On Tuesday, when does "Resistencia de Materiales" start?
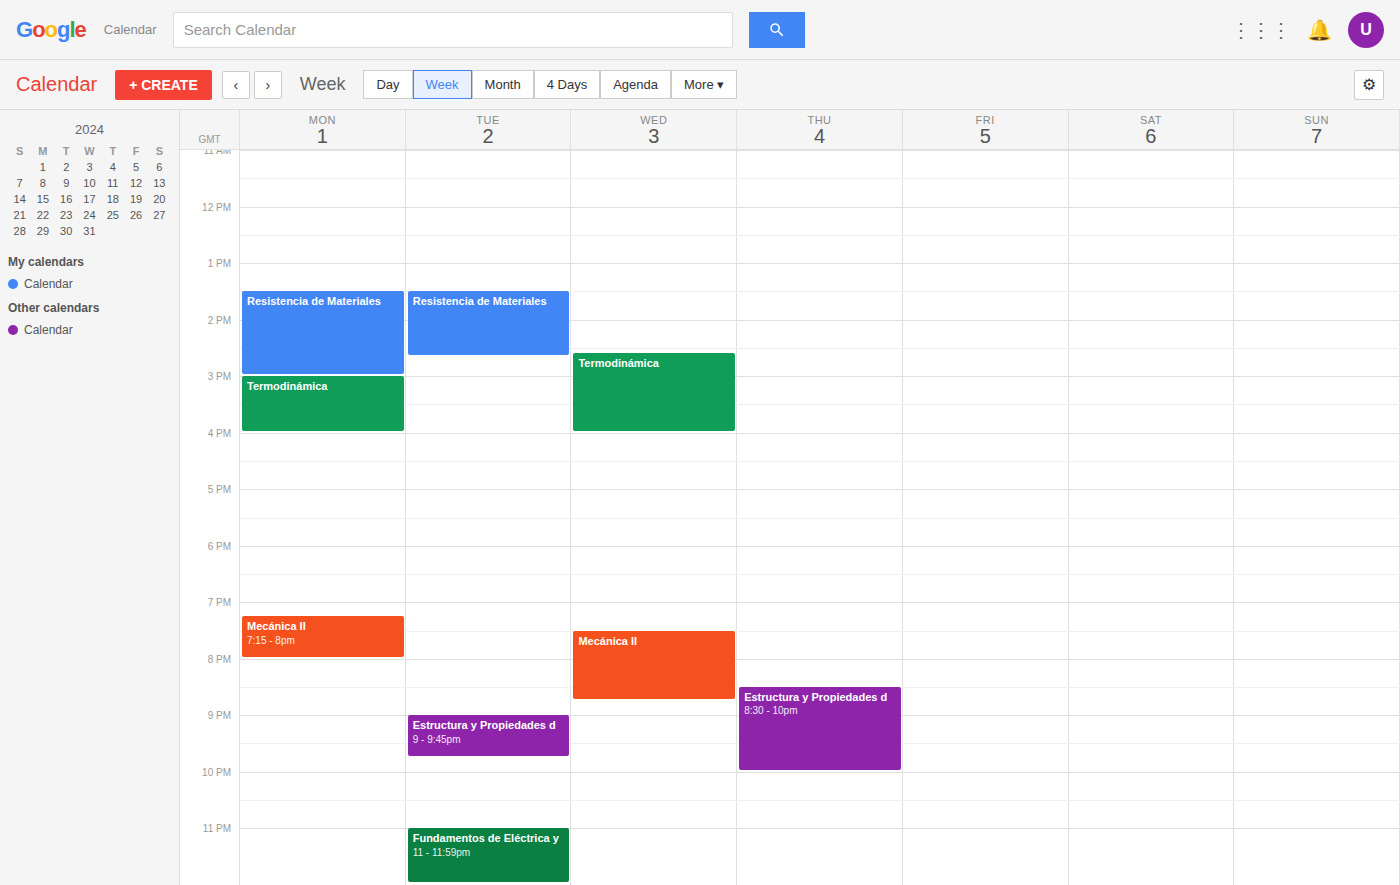
13:30